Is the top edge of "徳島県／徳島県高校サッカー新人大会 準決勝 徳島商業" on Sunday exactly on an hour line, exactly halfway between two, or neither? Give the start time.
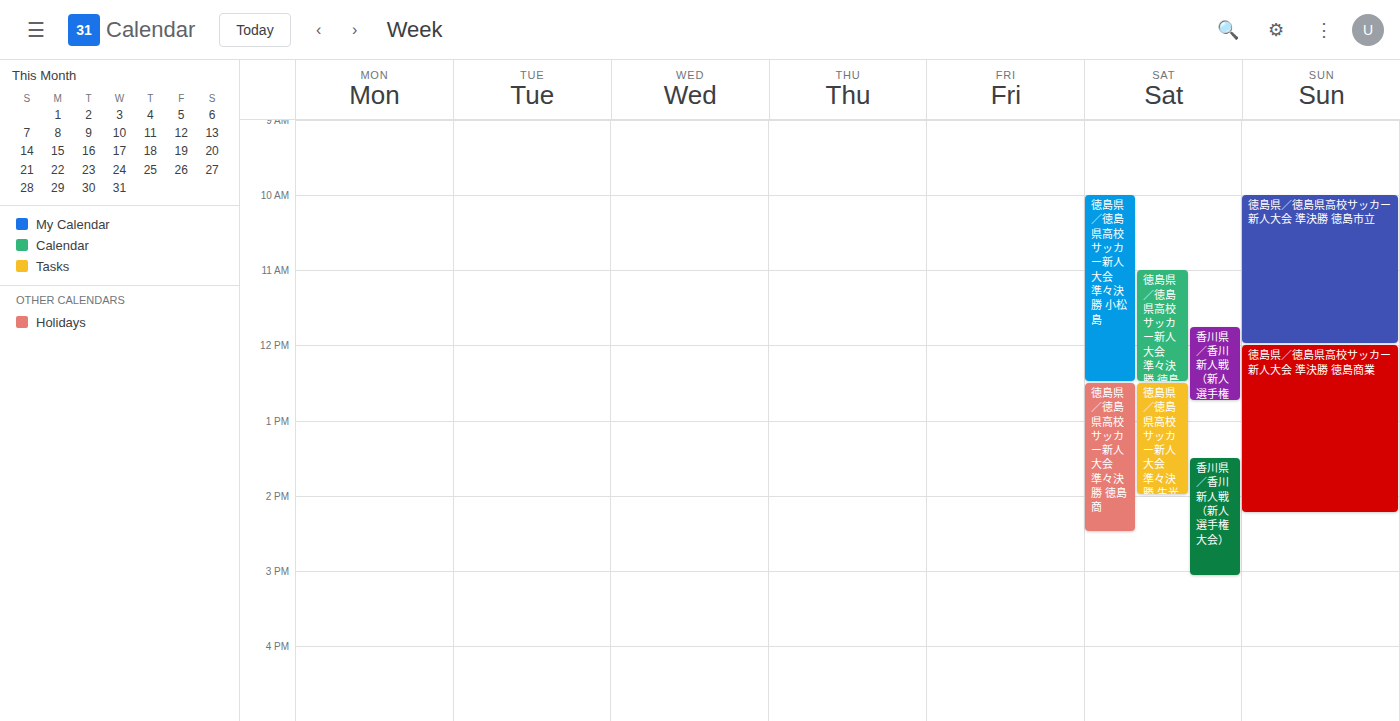
12:00 PM -- exactly on the 12 PM line.